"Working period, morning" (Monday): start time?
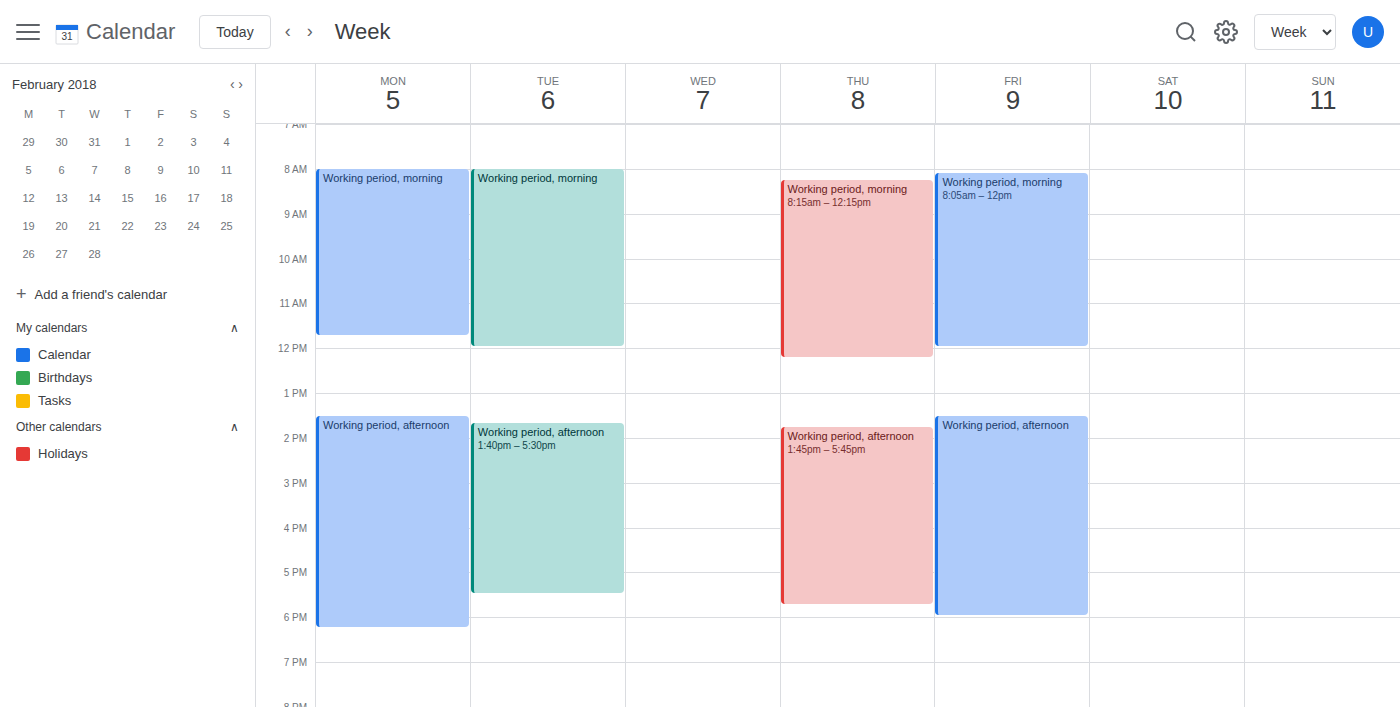
8:00 AM